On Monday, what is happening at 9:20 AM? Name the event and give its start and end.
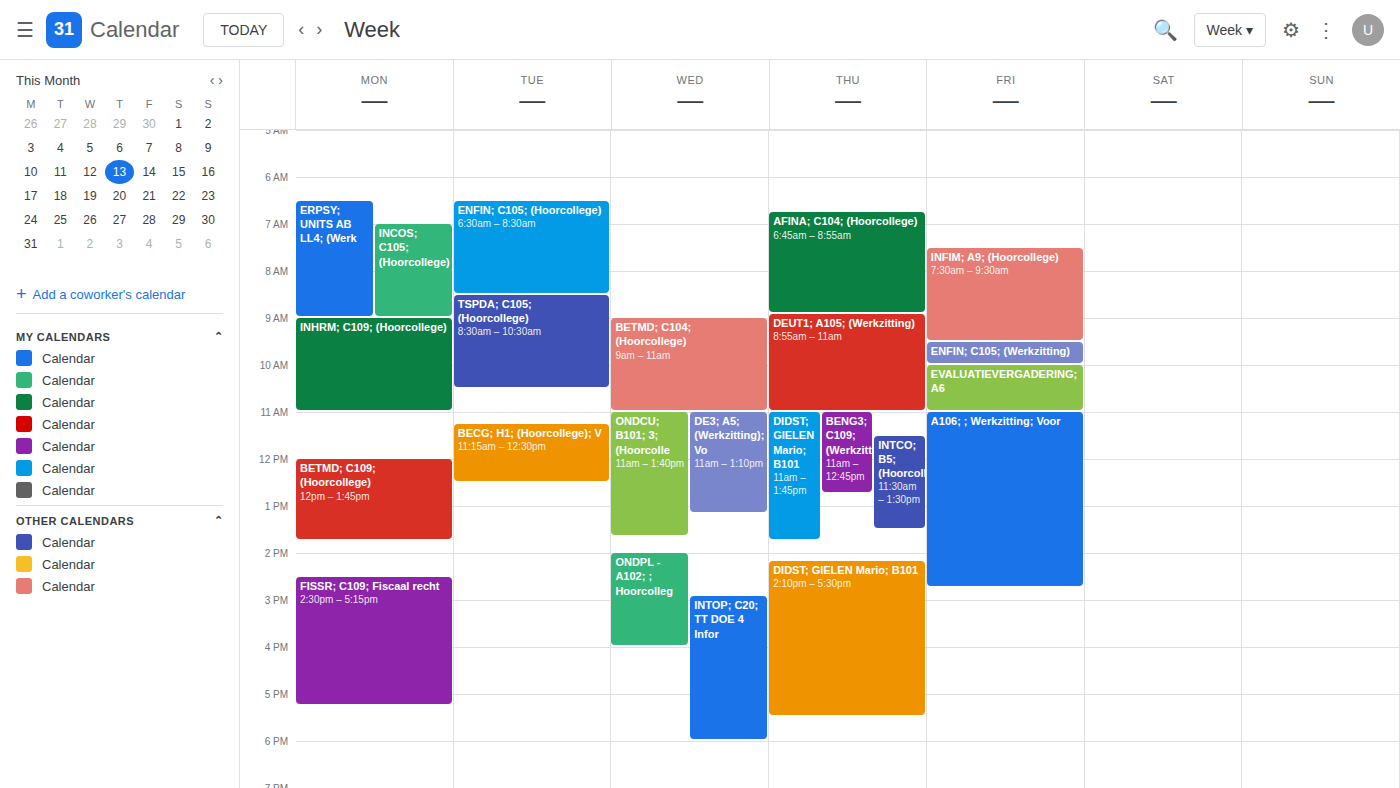
"INHRM; C109; (Hoorcollege)", 9:00 AM to 11:00 AM